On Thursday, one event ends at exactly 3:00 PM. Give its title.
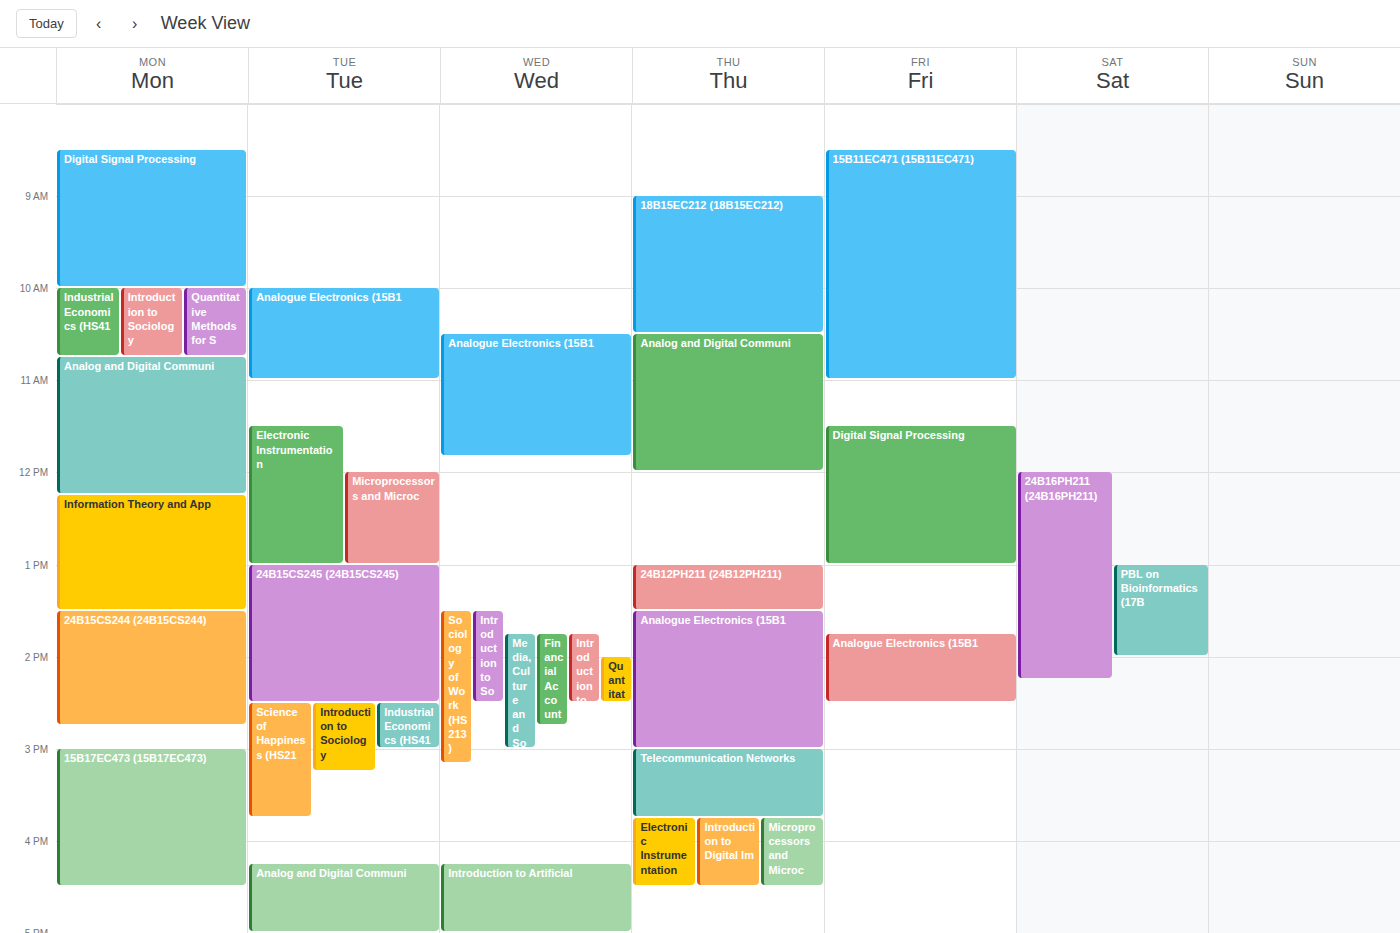
"Analogue Electronics (15B1"